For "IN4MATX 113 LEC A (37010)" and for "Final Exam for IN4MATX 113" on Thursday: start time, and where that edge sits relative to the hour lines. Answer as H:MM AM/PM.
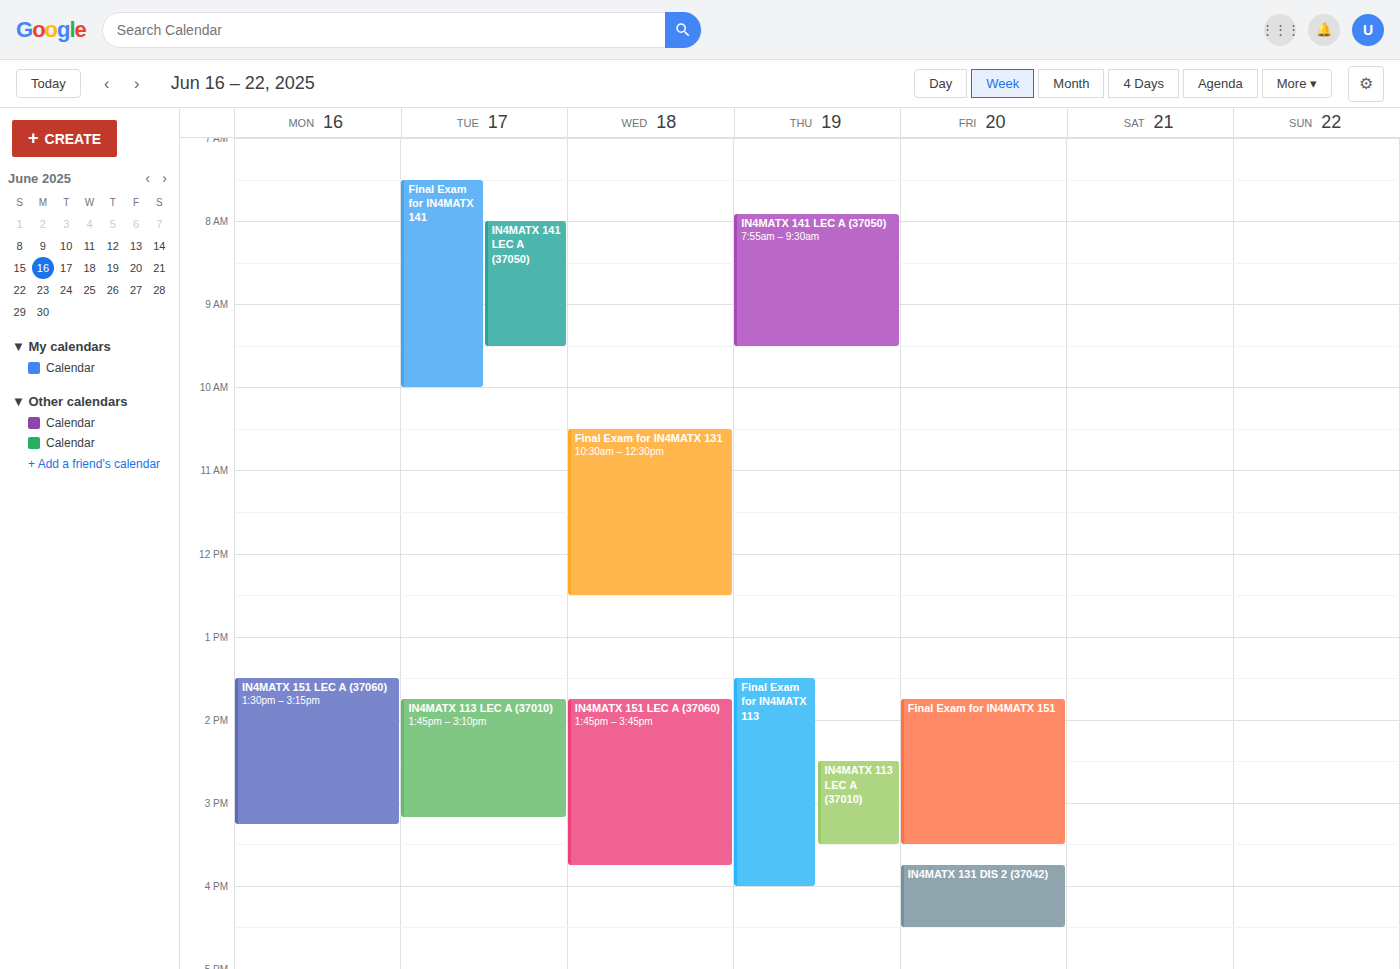
"IN4MATX 113 LEC A (37010)": 2:30 PM, halfway between the 2 PM and 3 PM lines. "Final Exam for IN4MATX 113": 1:30 PM, halfway between the 1 PM and 2 PM lines.